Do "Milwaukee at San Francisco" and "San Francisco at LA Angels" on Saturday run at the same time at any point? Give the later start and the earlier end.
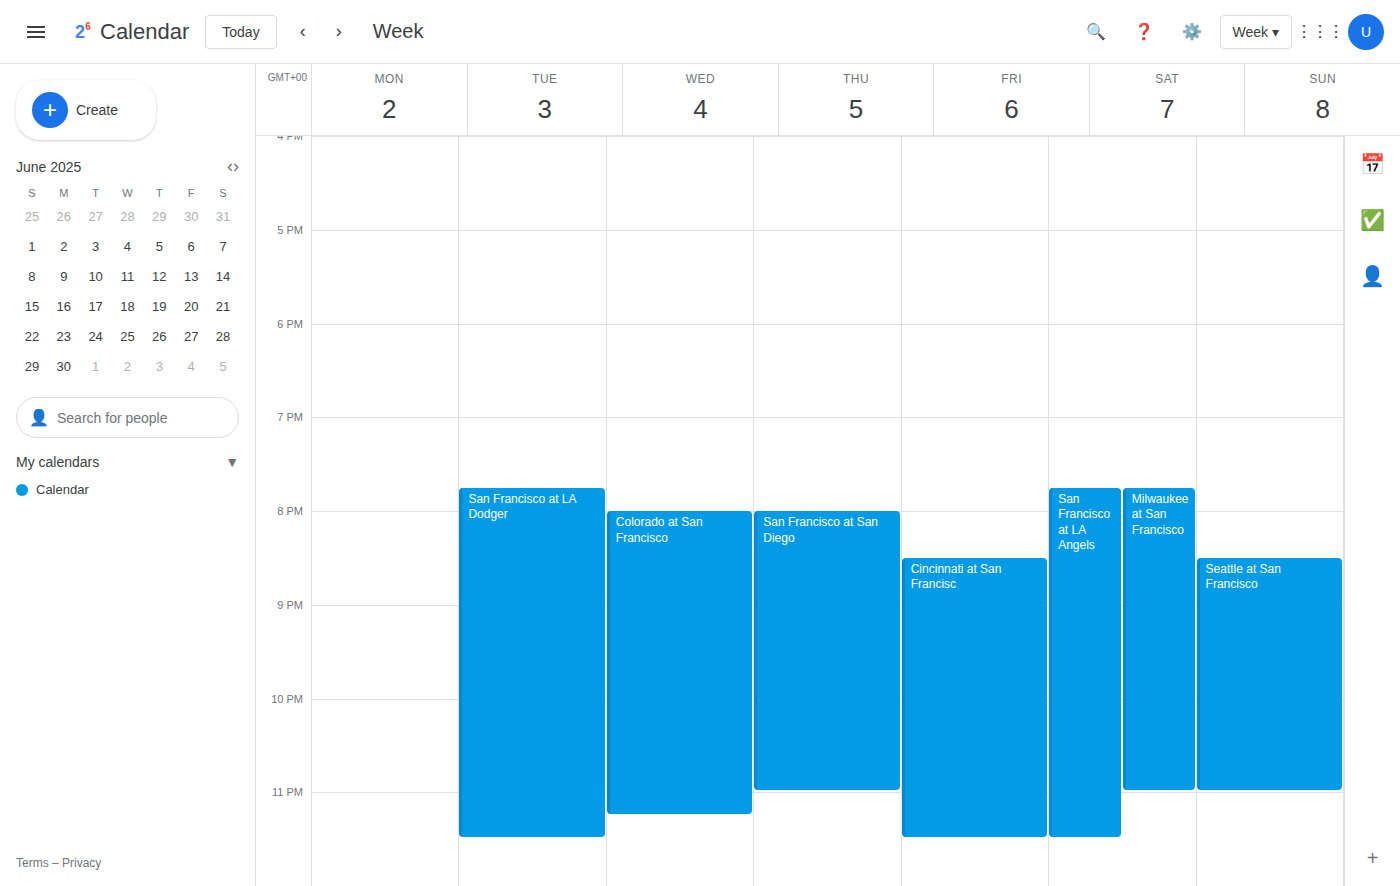
"Milwaukee at San Francisco" runs 7:45 PM to 11:00 PM, inside "San Francisco at LA Angels" -- they overlap.